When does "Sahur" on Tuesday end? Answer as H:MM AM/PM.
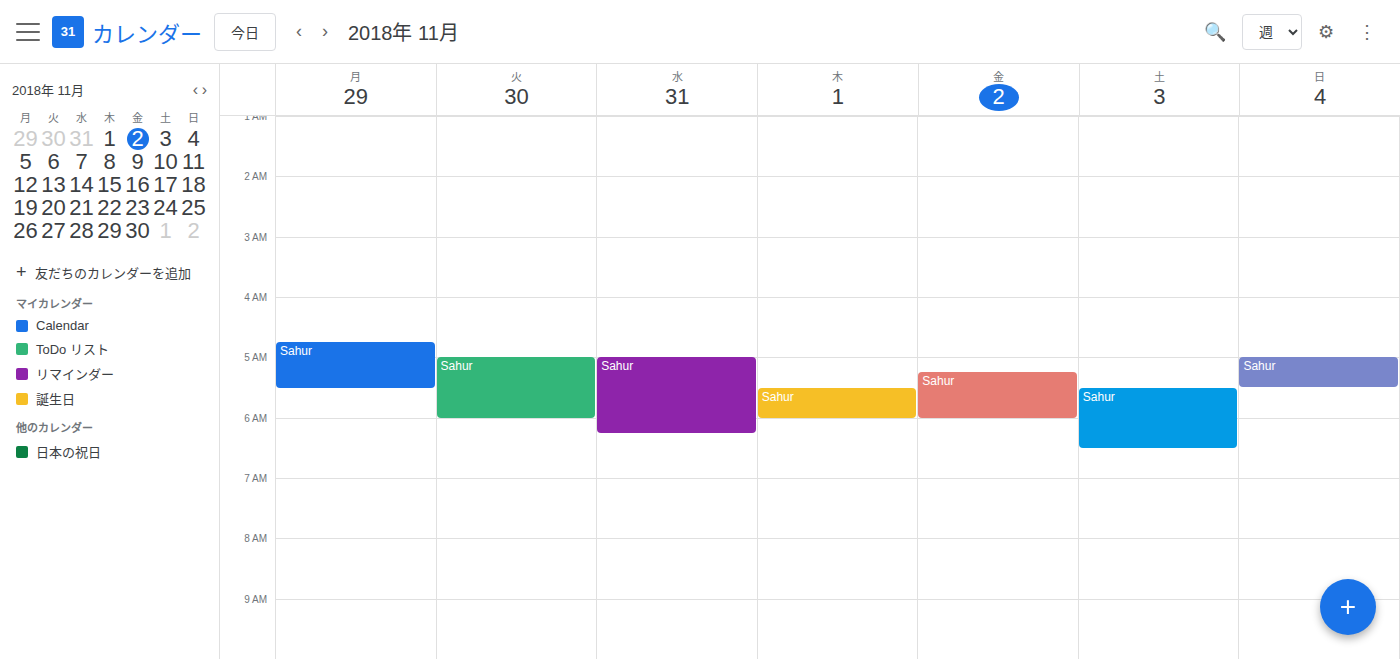
6:00 AM